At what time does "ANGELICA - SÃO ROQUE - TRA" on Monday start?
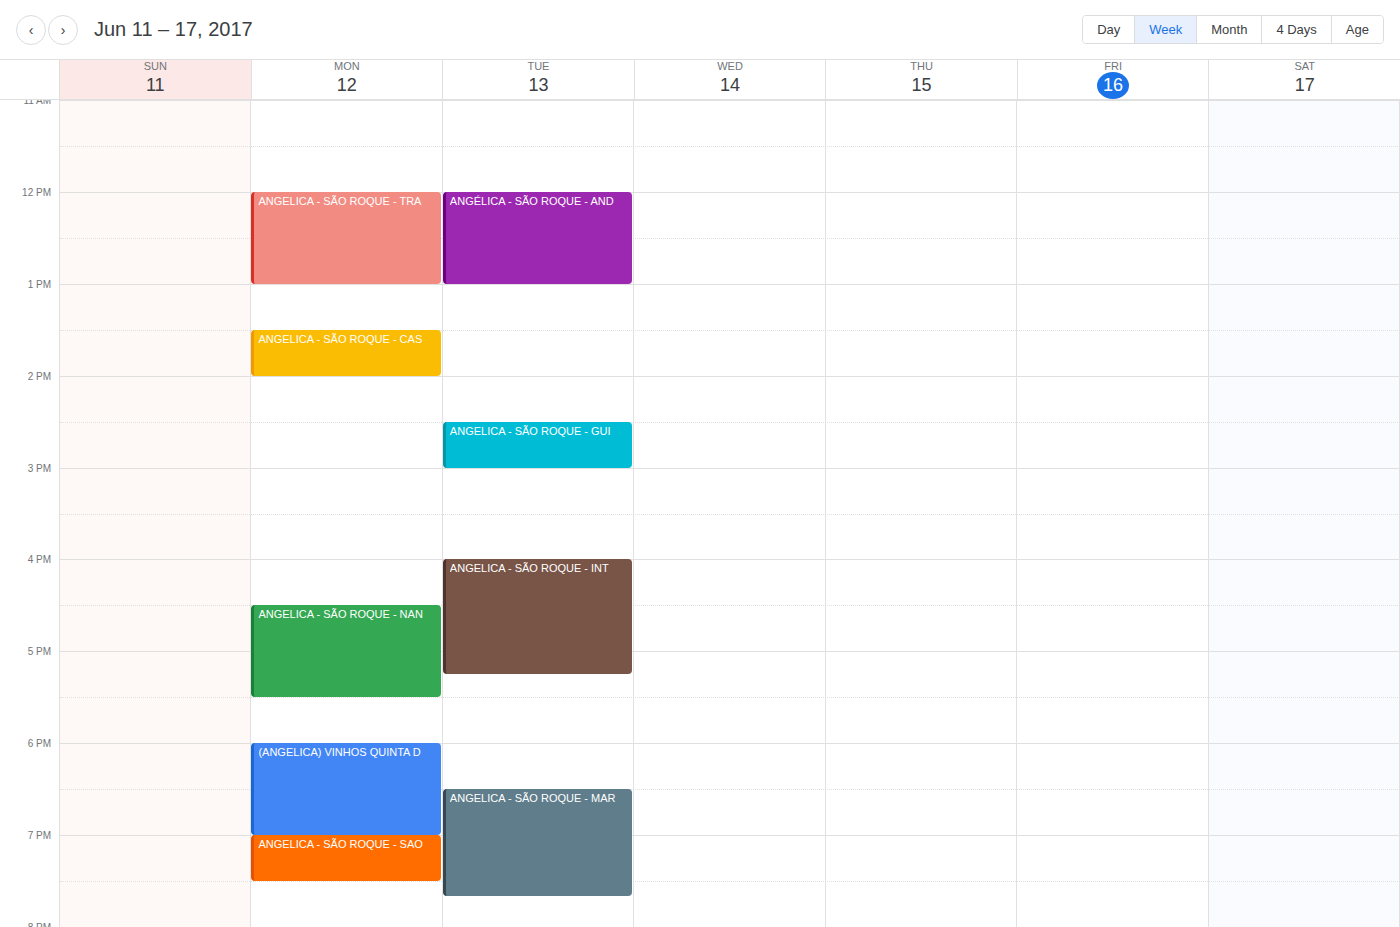
12:00 PM